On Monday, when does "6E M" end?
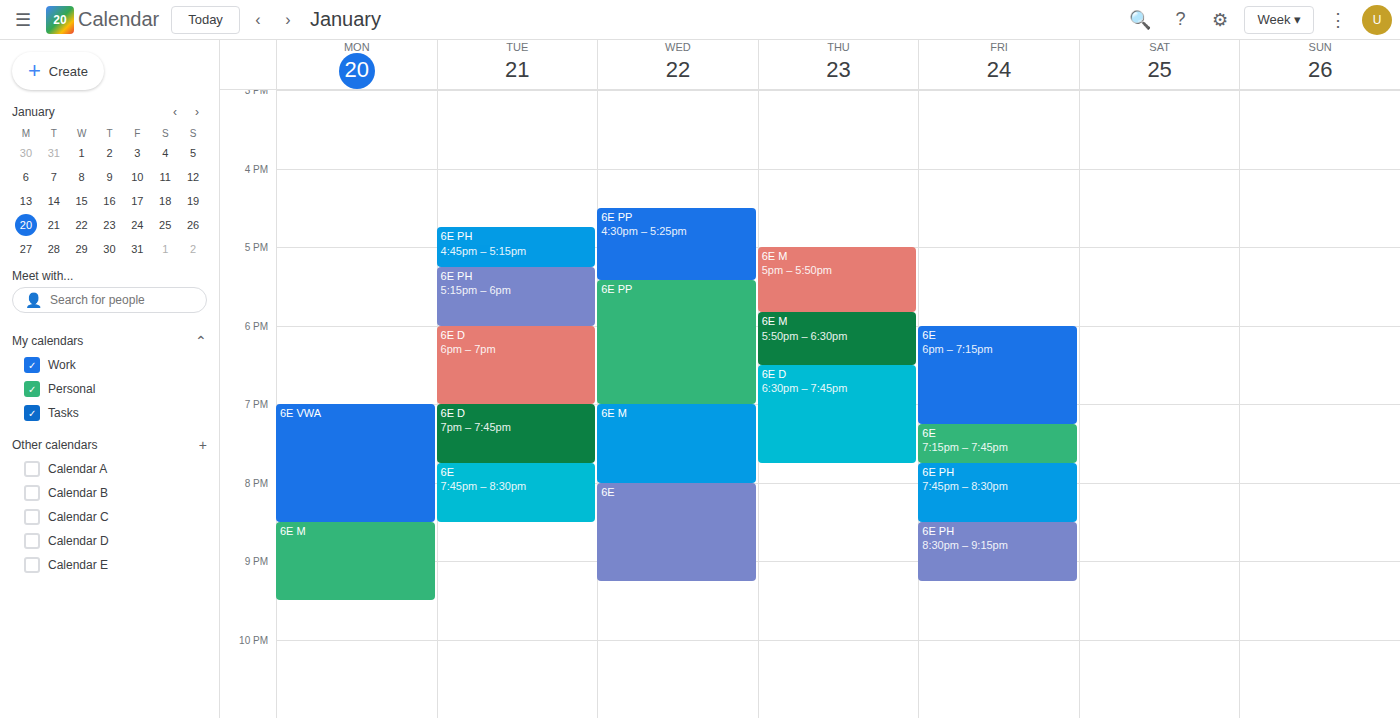
9:30 PM